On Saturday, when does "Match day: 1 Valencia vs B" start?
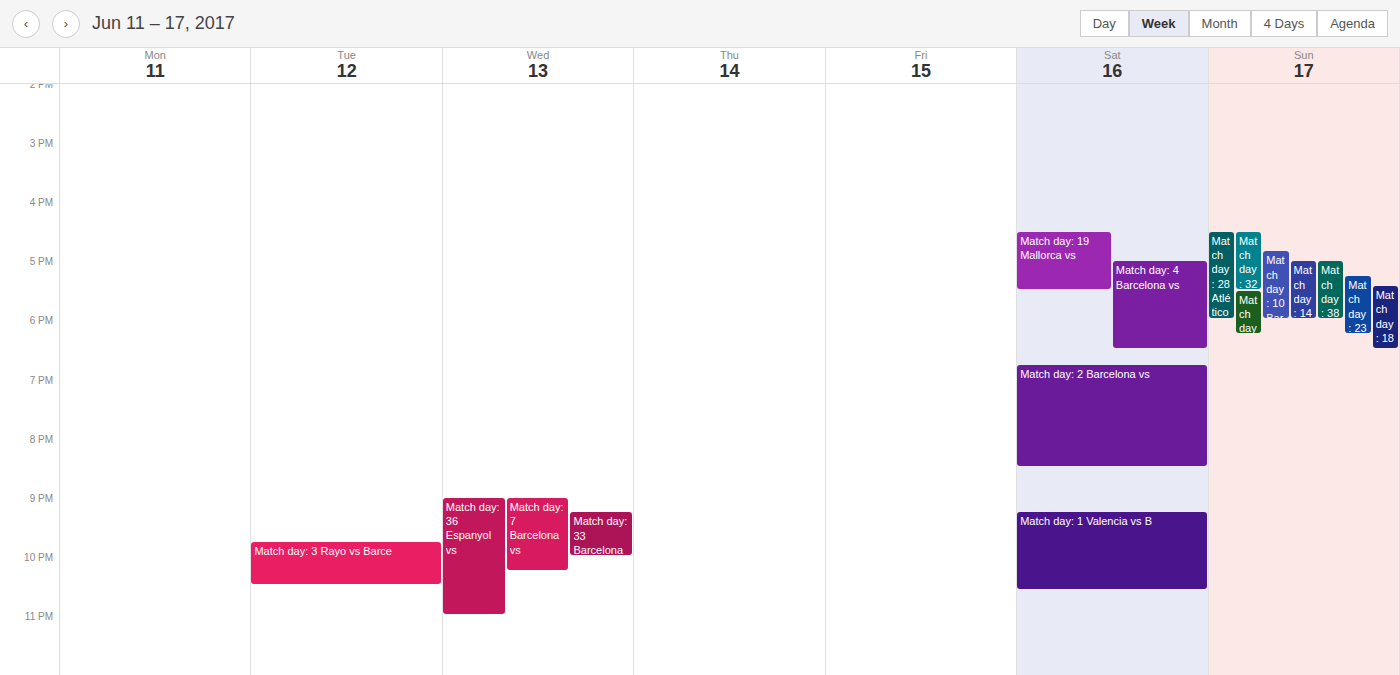
9:15 PM